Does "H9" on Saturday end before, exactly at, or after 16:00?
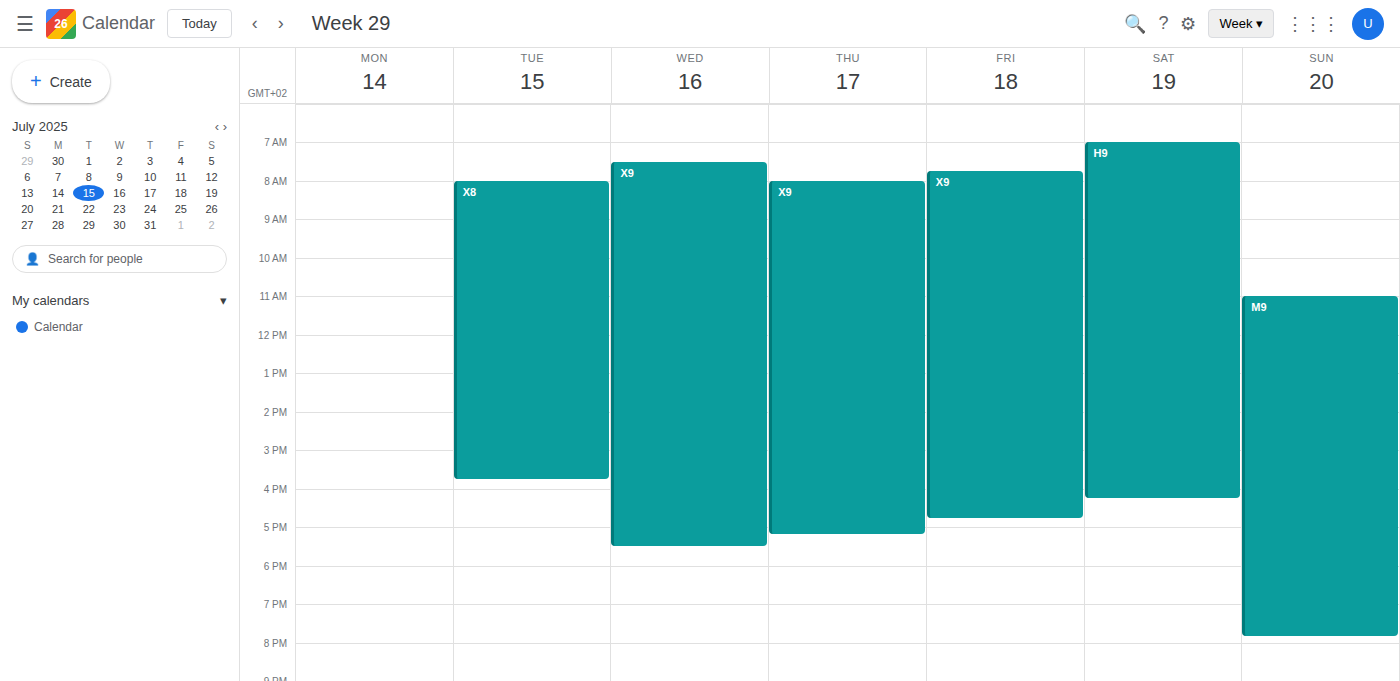
16:15 -- after 16:00, 15 minutes below the 16:00 line.